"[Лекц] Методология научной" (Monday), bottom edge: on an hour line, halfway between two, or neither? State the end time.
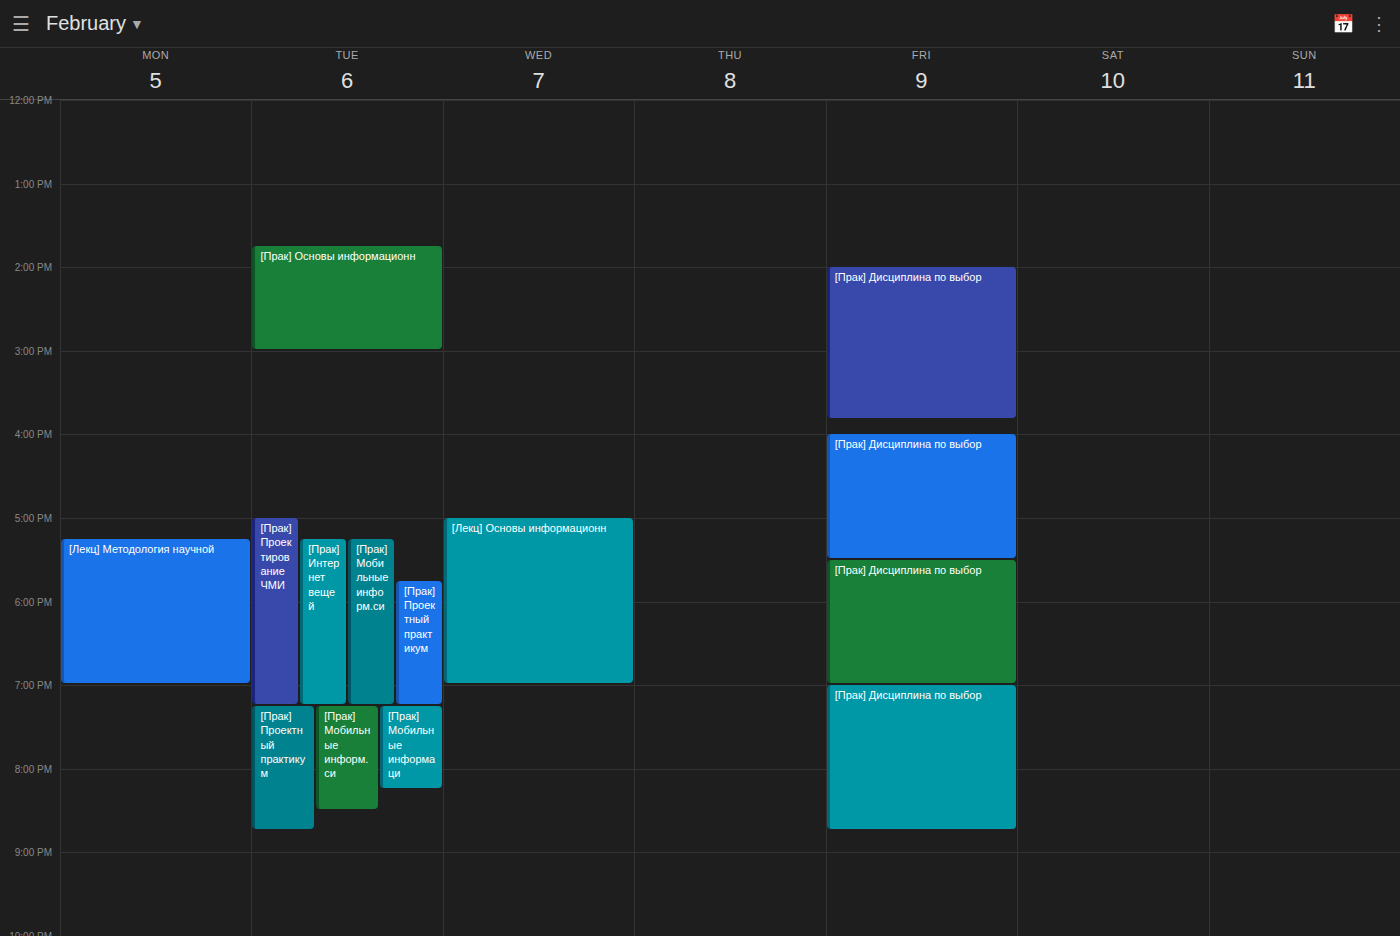
7:00 PM -- exactly on the 7 PM line.